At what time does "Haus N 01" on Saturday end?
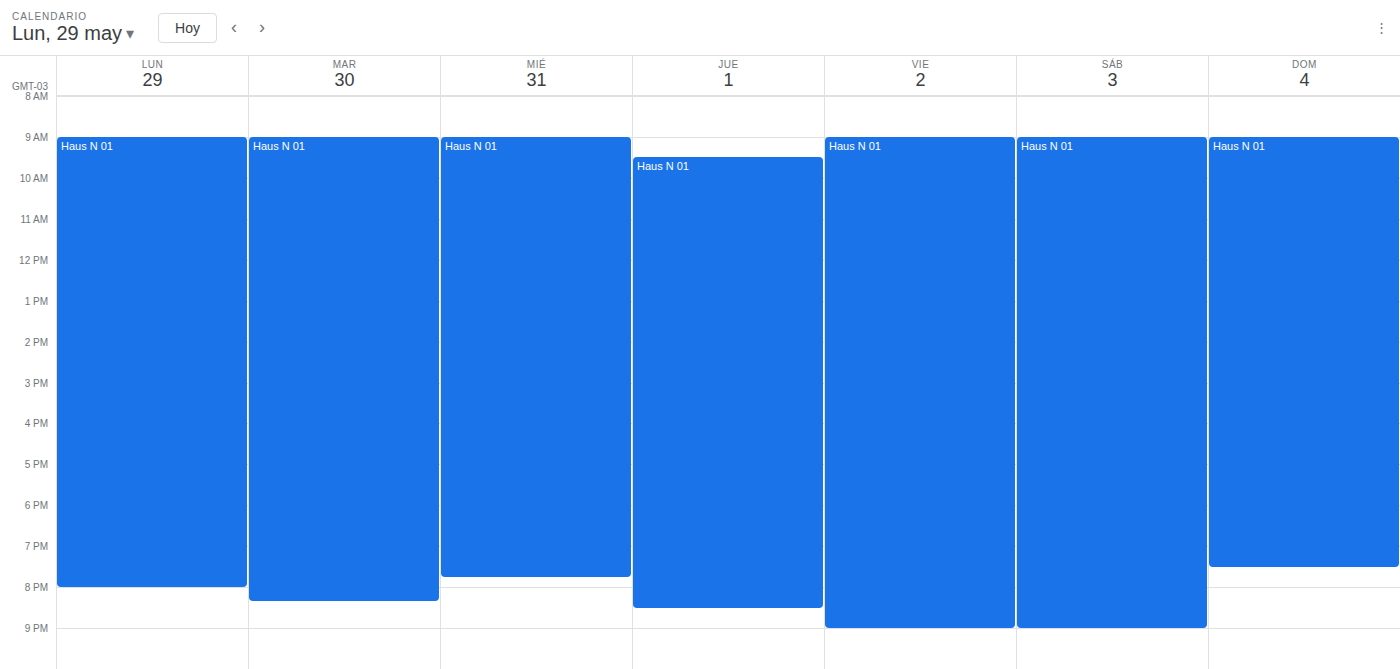
9:00 PM